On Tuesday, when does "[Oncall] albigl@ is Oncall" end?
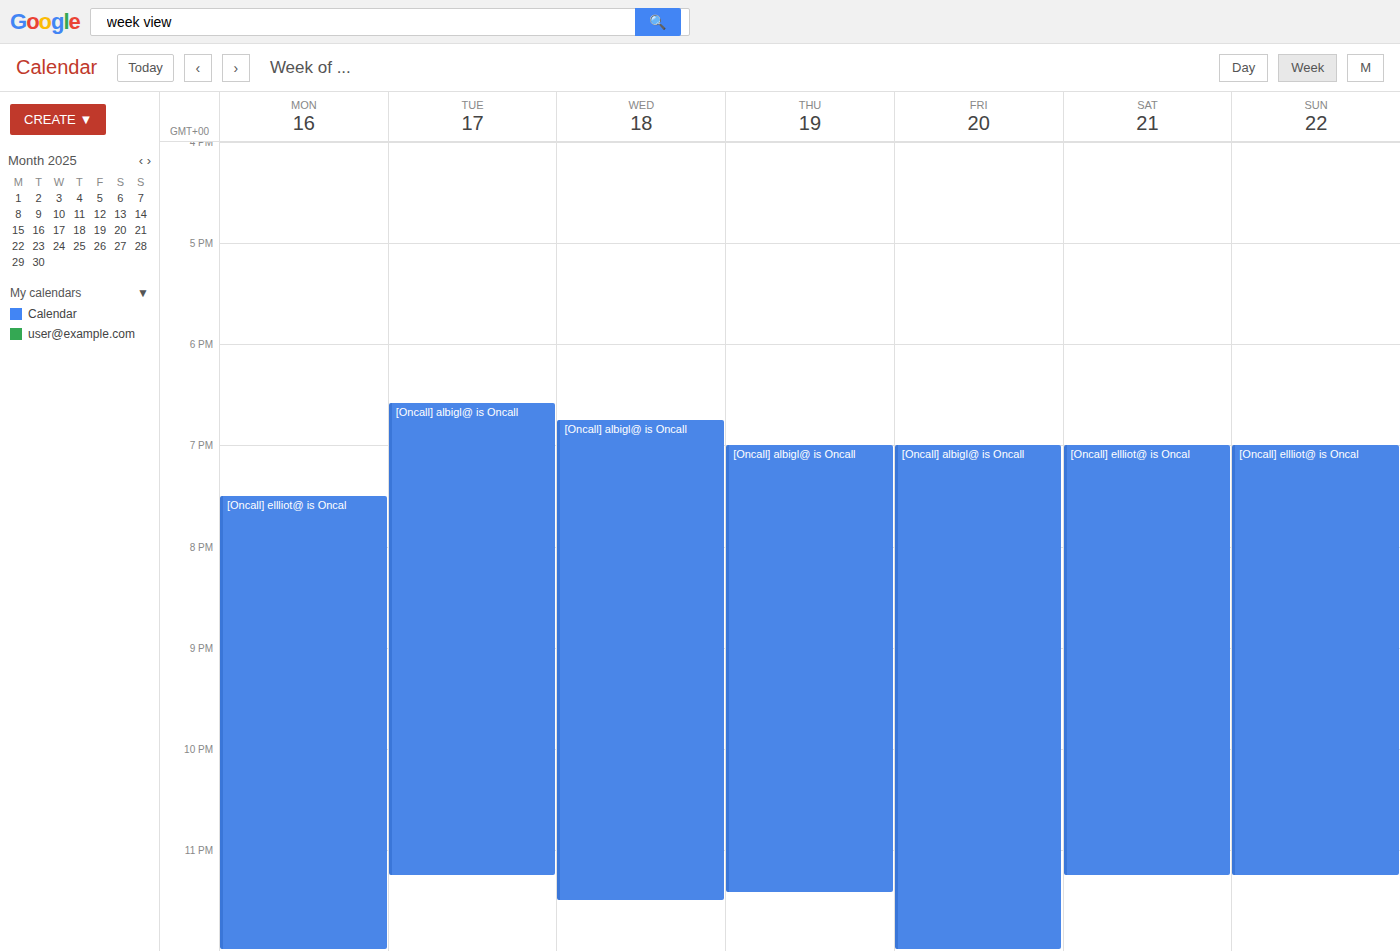
11:15 PM